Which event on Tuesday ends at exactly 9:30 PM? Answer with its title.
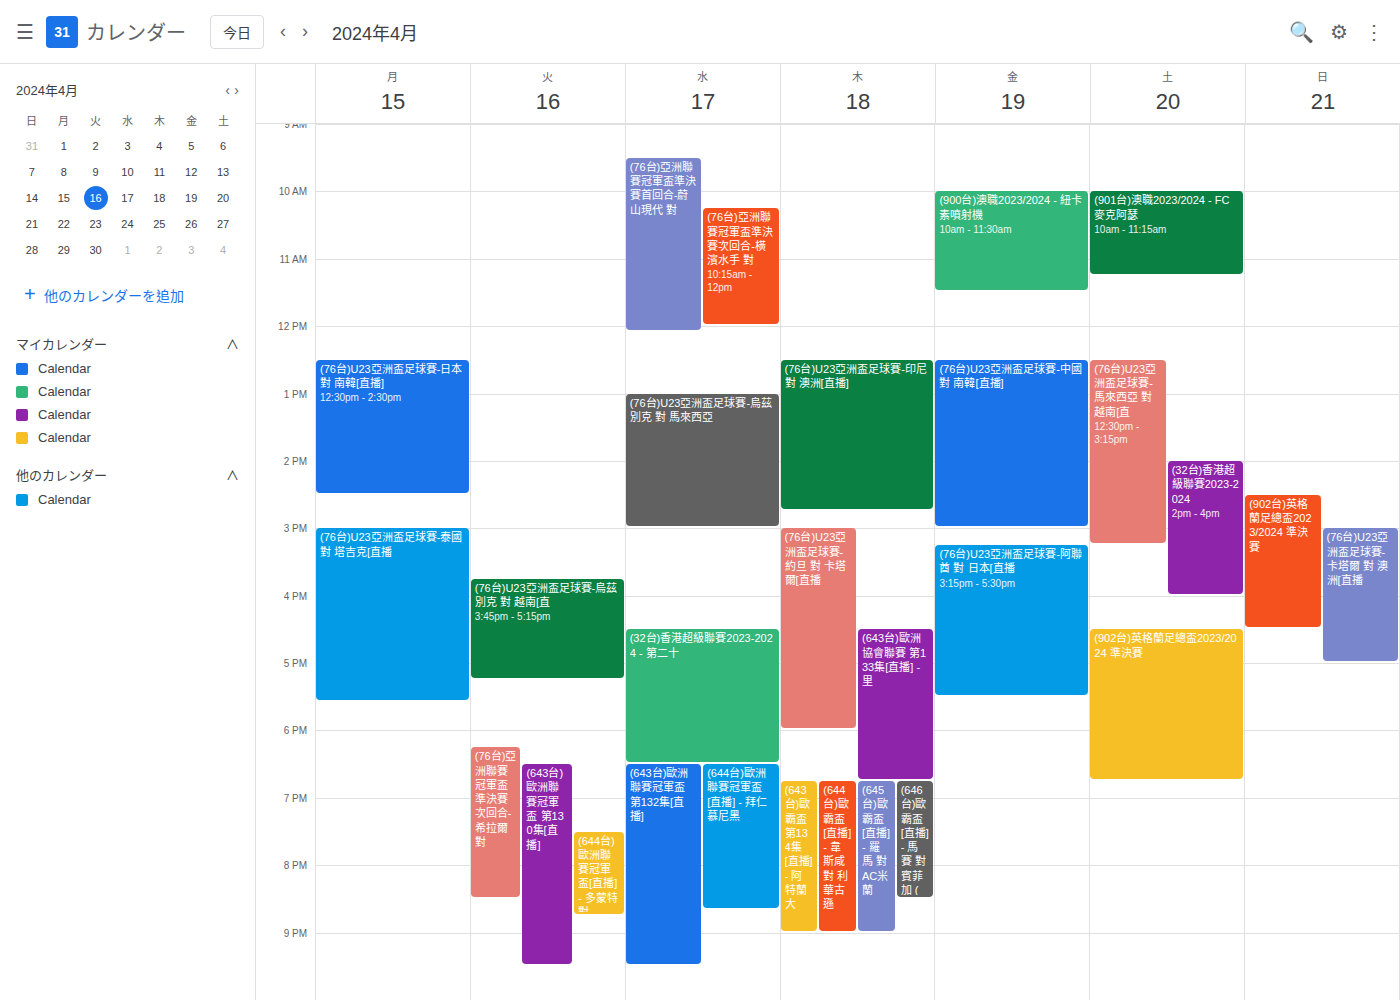
"(643台)歐洲聯賽冠軍盃 第130集[直播]"